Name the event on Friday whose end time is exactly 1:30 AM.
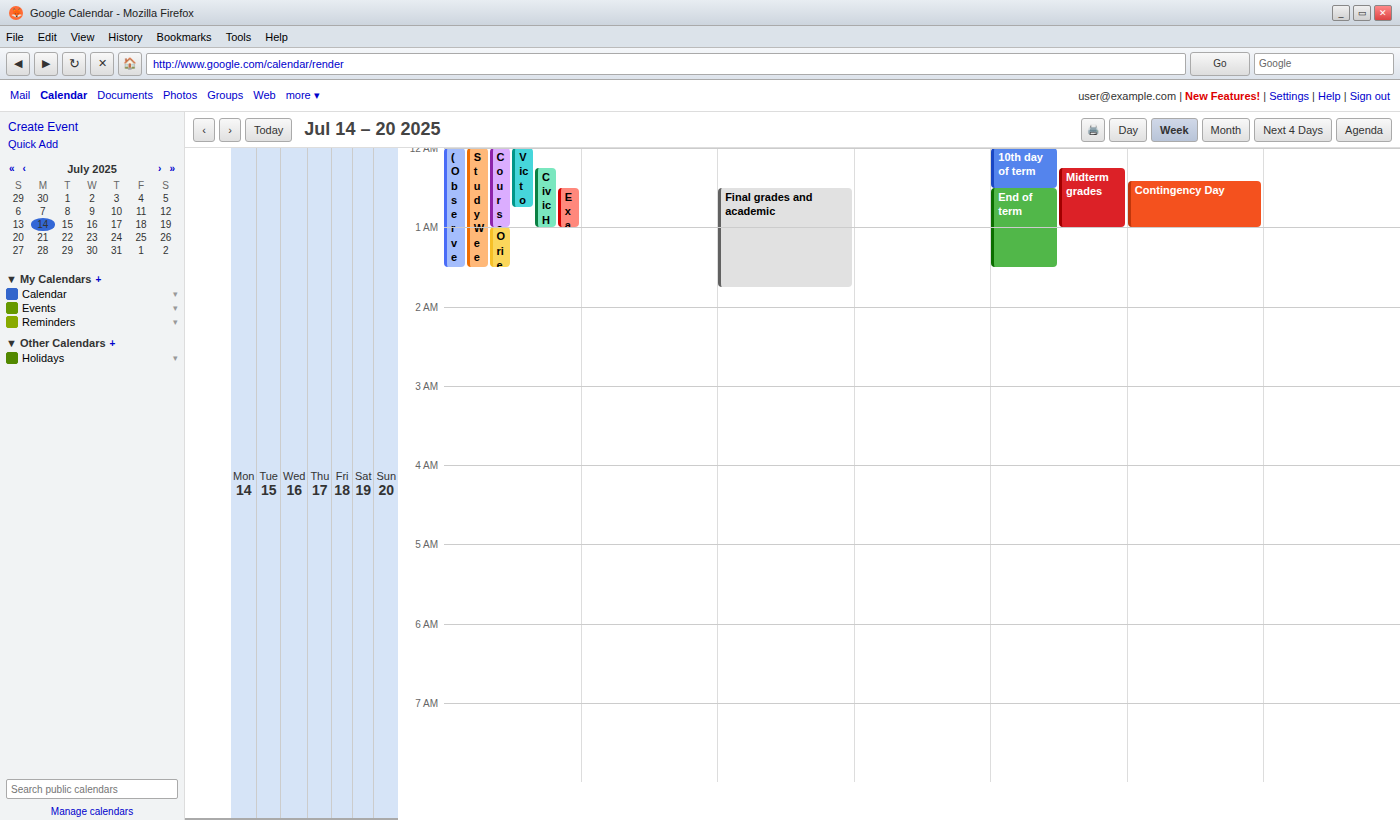
"End of term"